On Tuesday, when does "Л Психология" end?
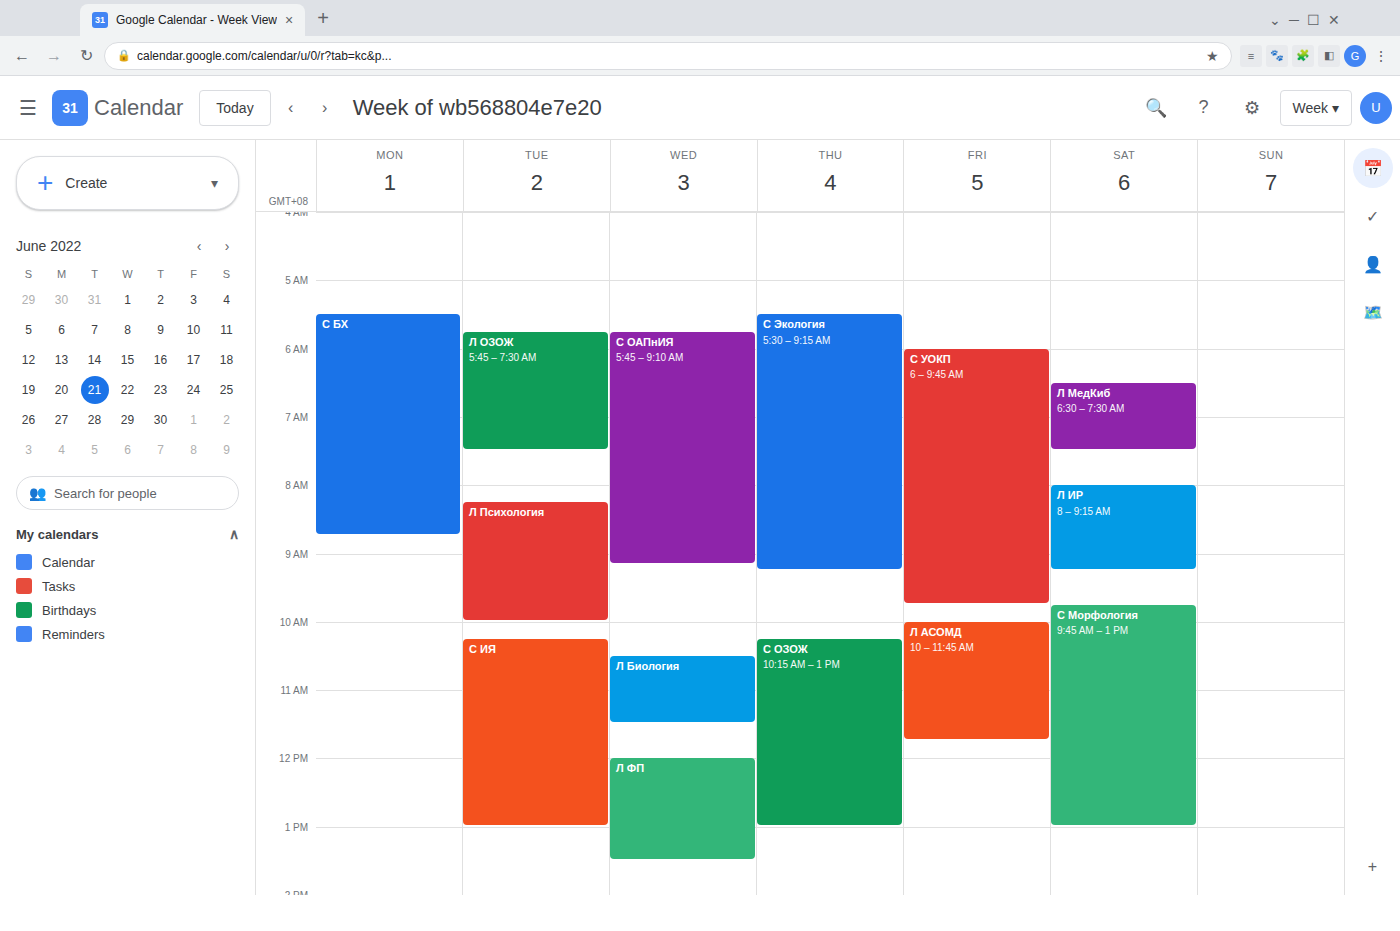
10:00 AM